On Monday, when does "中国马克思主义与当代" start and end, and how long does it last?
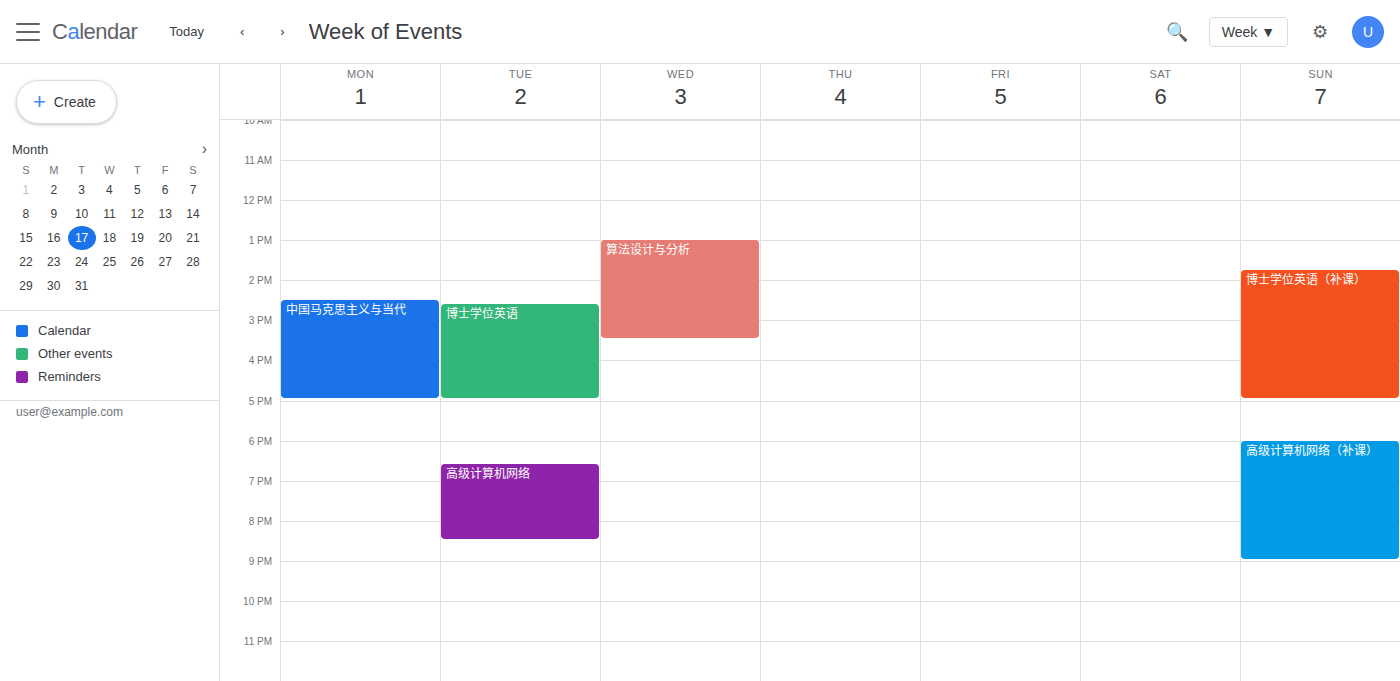
2:30 PM to 5:00 PM, 2 hours 30 minutes